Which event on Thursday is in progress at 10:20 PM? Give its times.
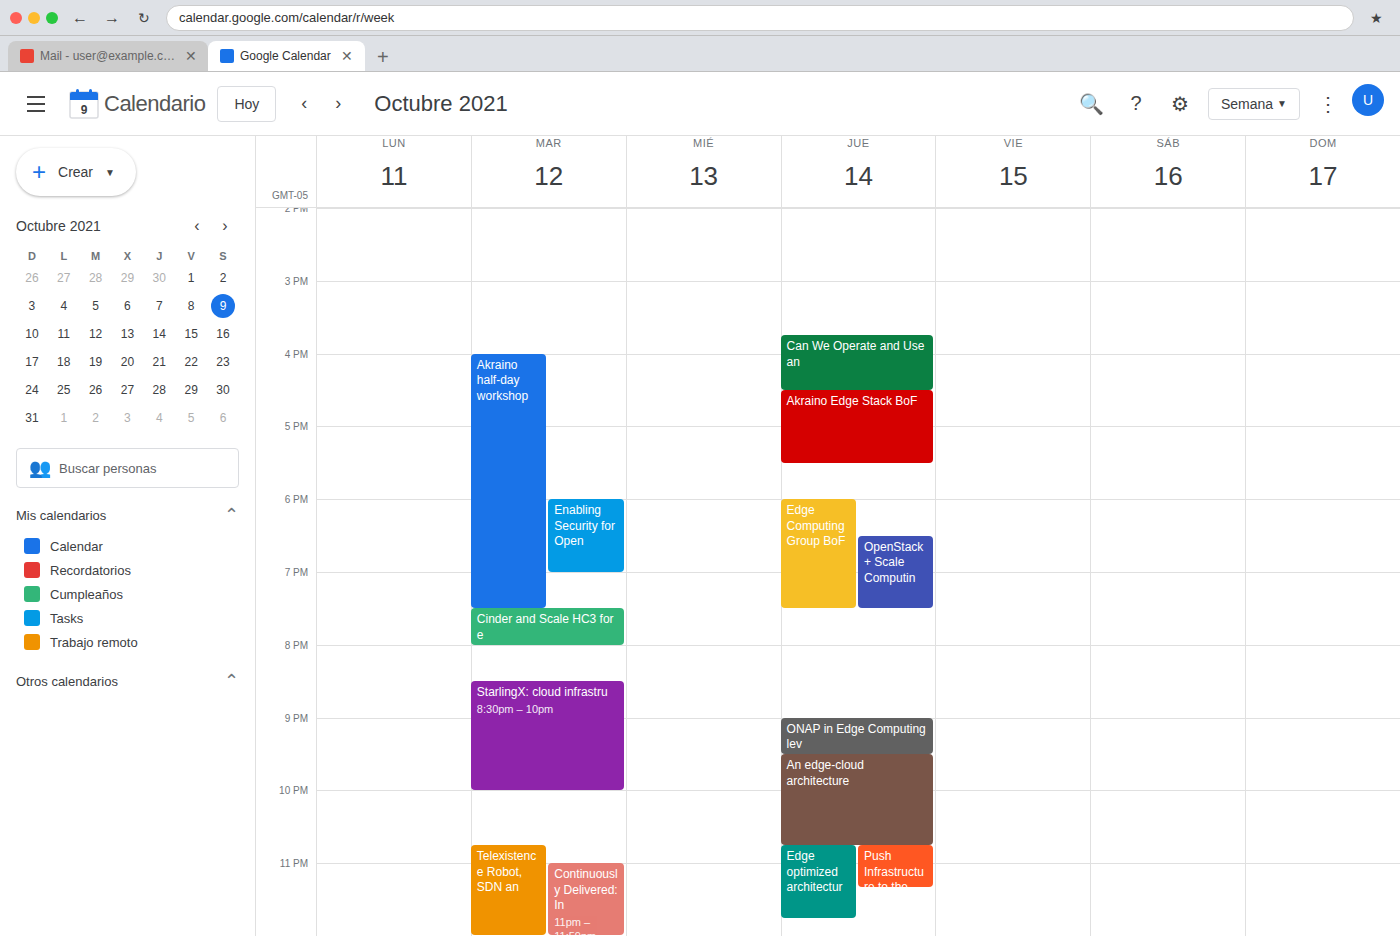
"An edge-cloud architecture", 9:30 PM to 10:45 PM